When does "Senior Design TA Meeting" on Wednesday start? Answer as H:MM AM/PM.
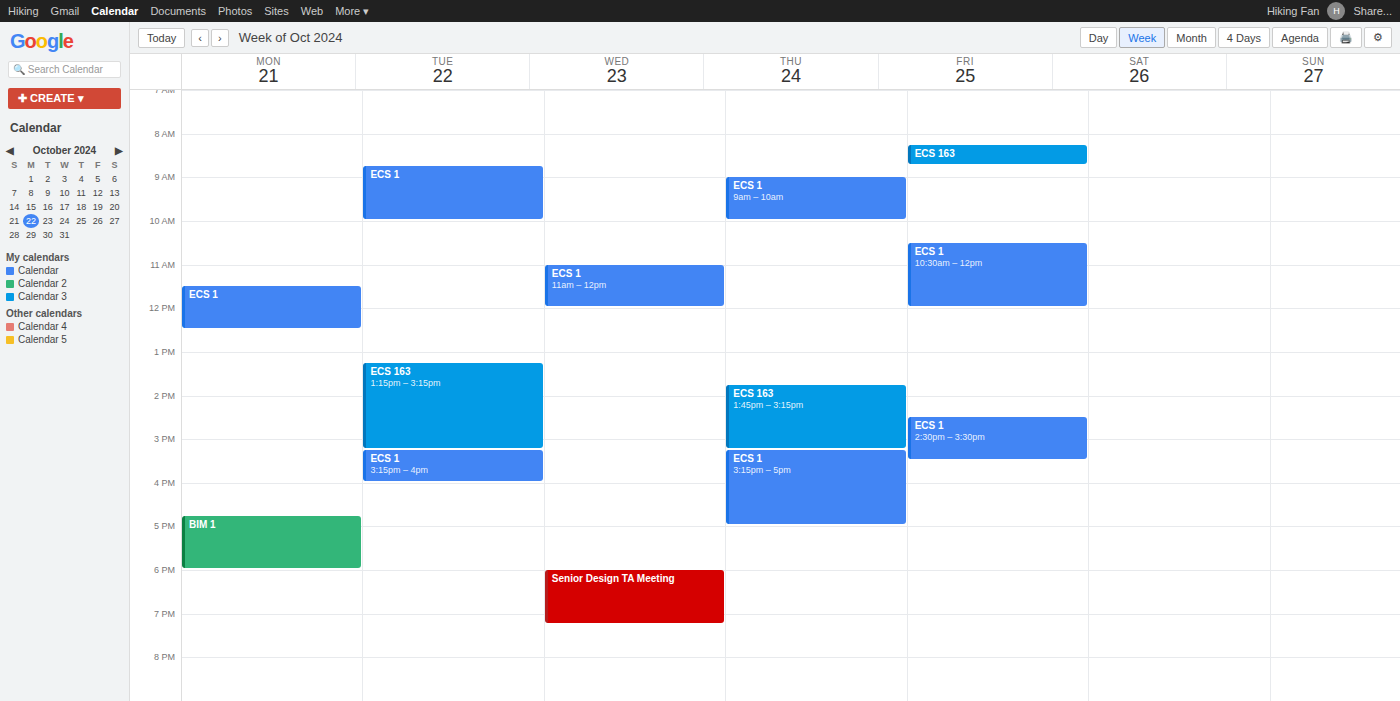
6:00 PM